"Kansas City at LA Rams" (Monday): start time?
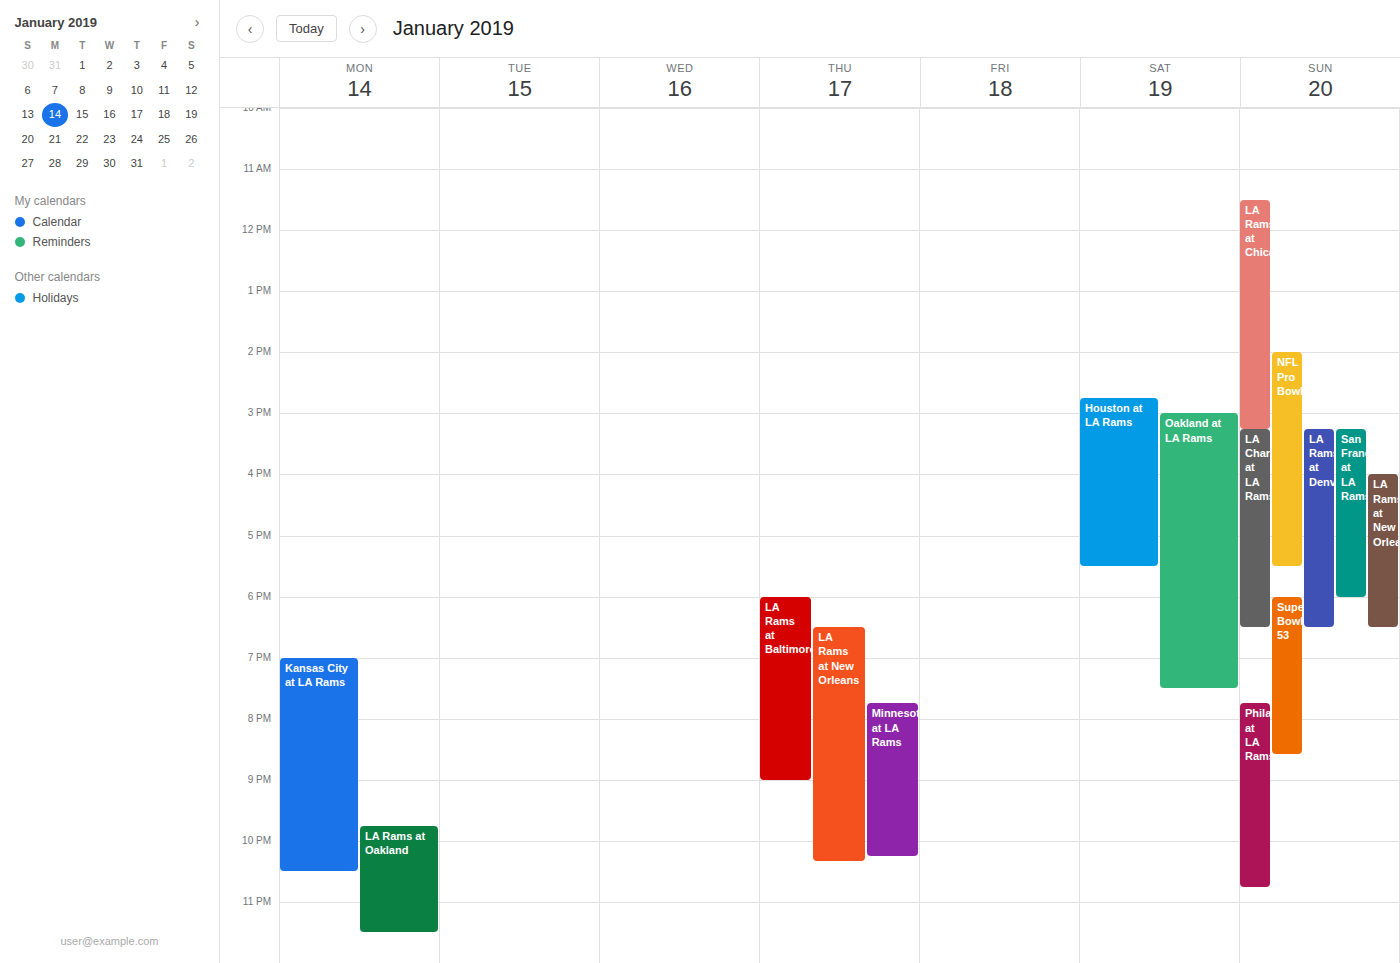
19:00